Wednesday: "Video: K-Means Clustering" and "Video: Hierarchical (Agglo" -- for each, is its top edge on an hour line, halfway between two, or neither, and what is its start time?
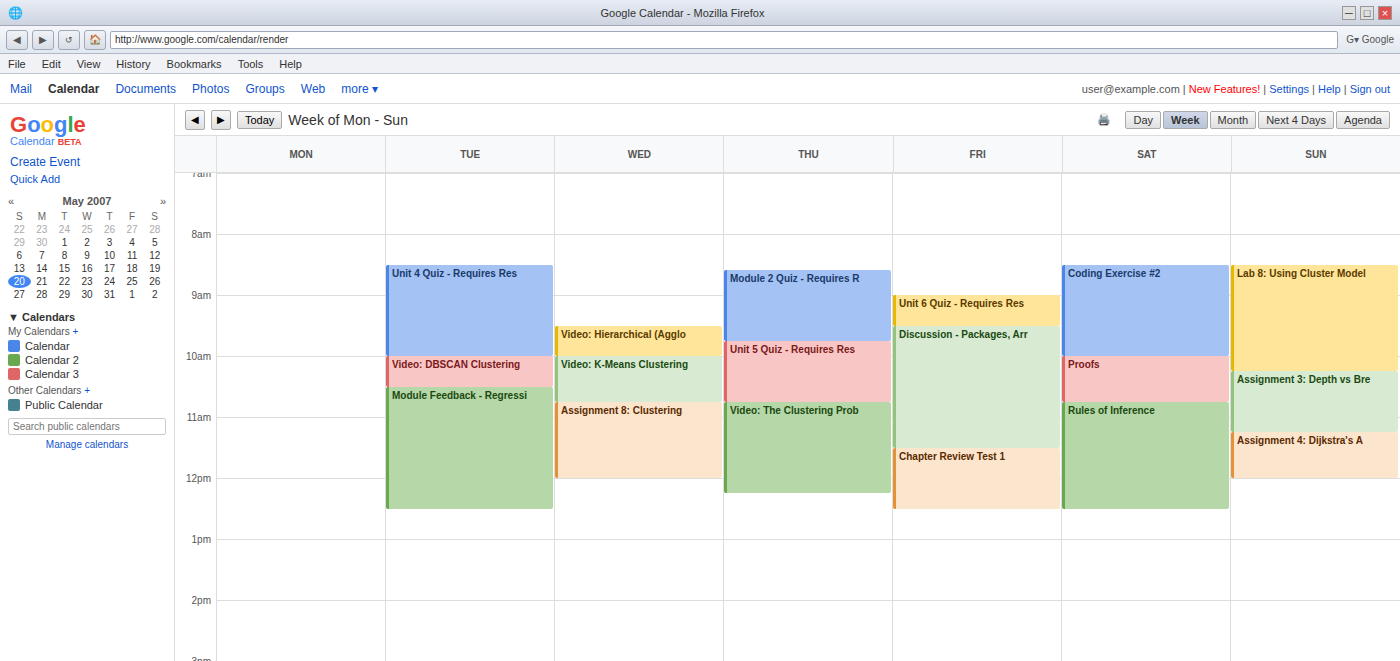
"Video: K-Means Clustering": 10:00 AM, exactly on the 10 AM line. "Video: Hierarchical (Agglo": 9:30 AM, halfway between the 9 AM and 10 AM lines.